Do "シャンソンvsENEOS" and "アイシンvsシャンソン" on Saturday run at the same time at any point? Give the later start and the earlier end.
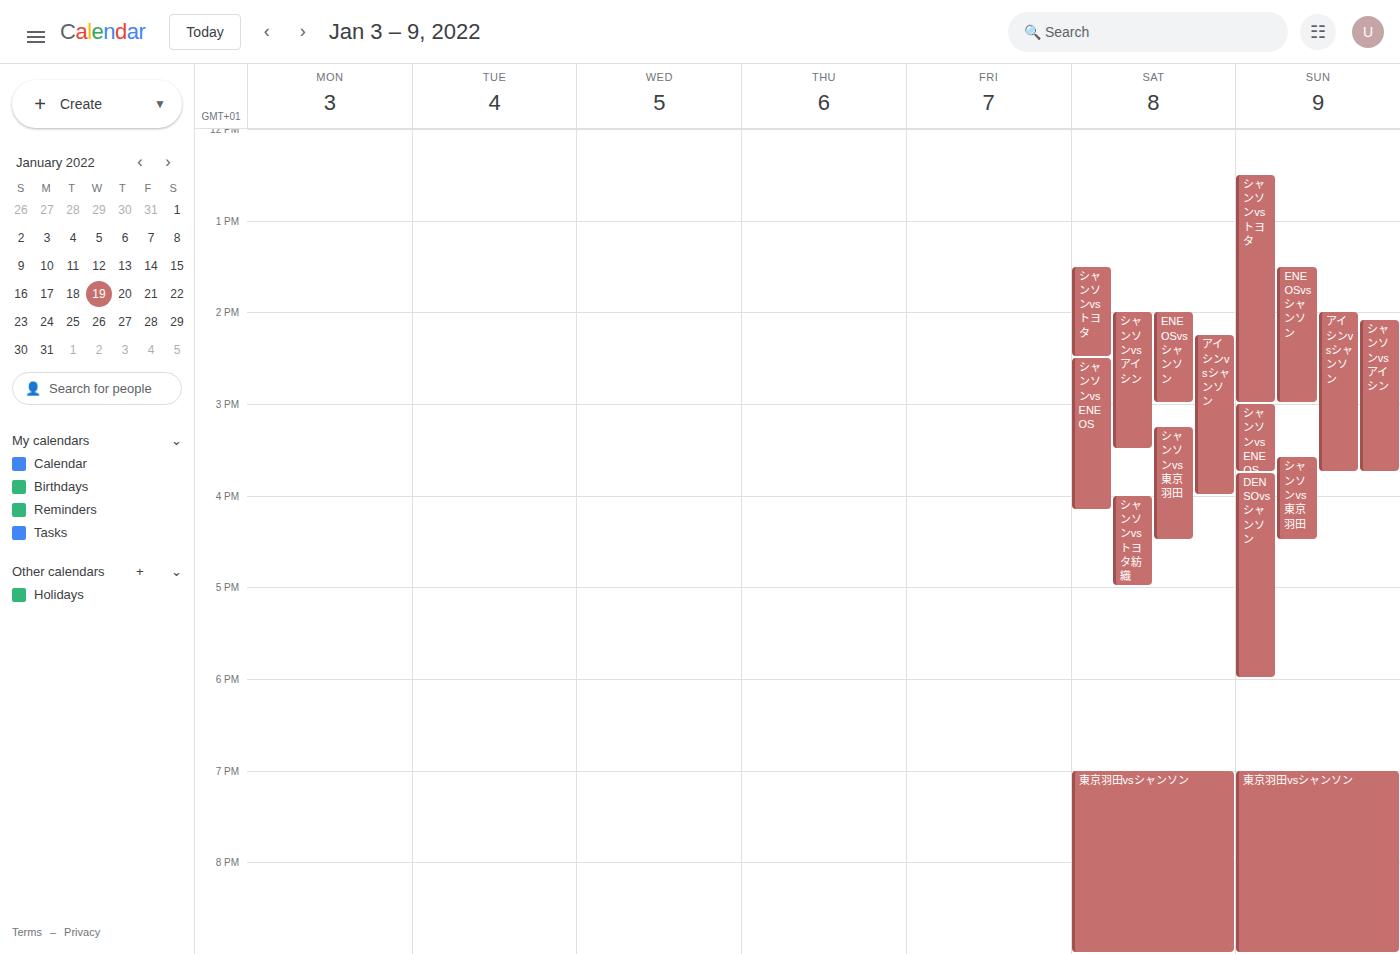
"シャンソンvsENEOS" starts at 2:30 PM, before "アイシンvsシャンソン" ends at 4:00 PM -- they overlap.